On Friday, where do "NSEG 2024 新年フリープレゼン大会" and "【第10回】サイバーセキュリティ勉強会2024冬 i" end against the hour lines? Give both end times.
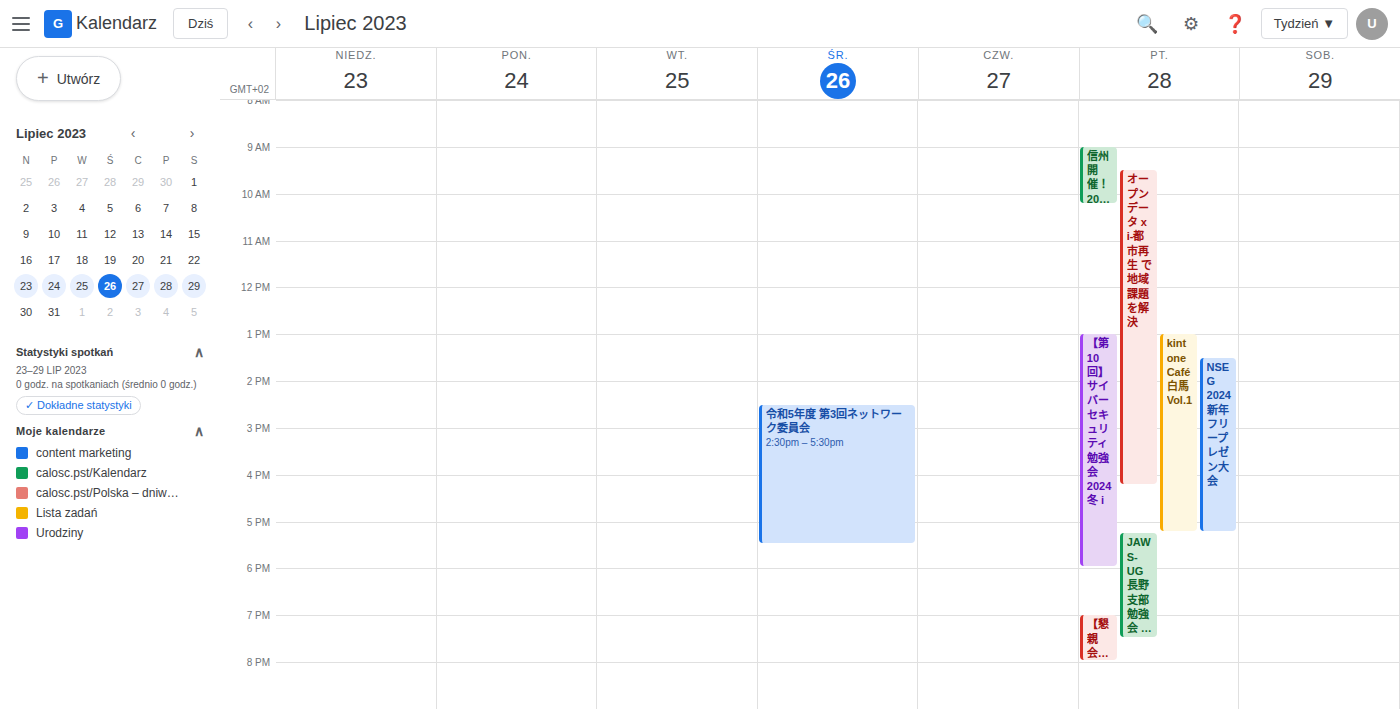
"NSEG 2024 新年フリープレゼン大会": 5:15 PM, neither: a quarter of the way from the 5 PM line to the 6 PM line. "【第10回】サイバーセキュリティ勉強会2024冬 i": 6:00 PM, exactly on the 6 PM line.